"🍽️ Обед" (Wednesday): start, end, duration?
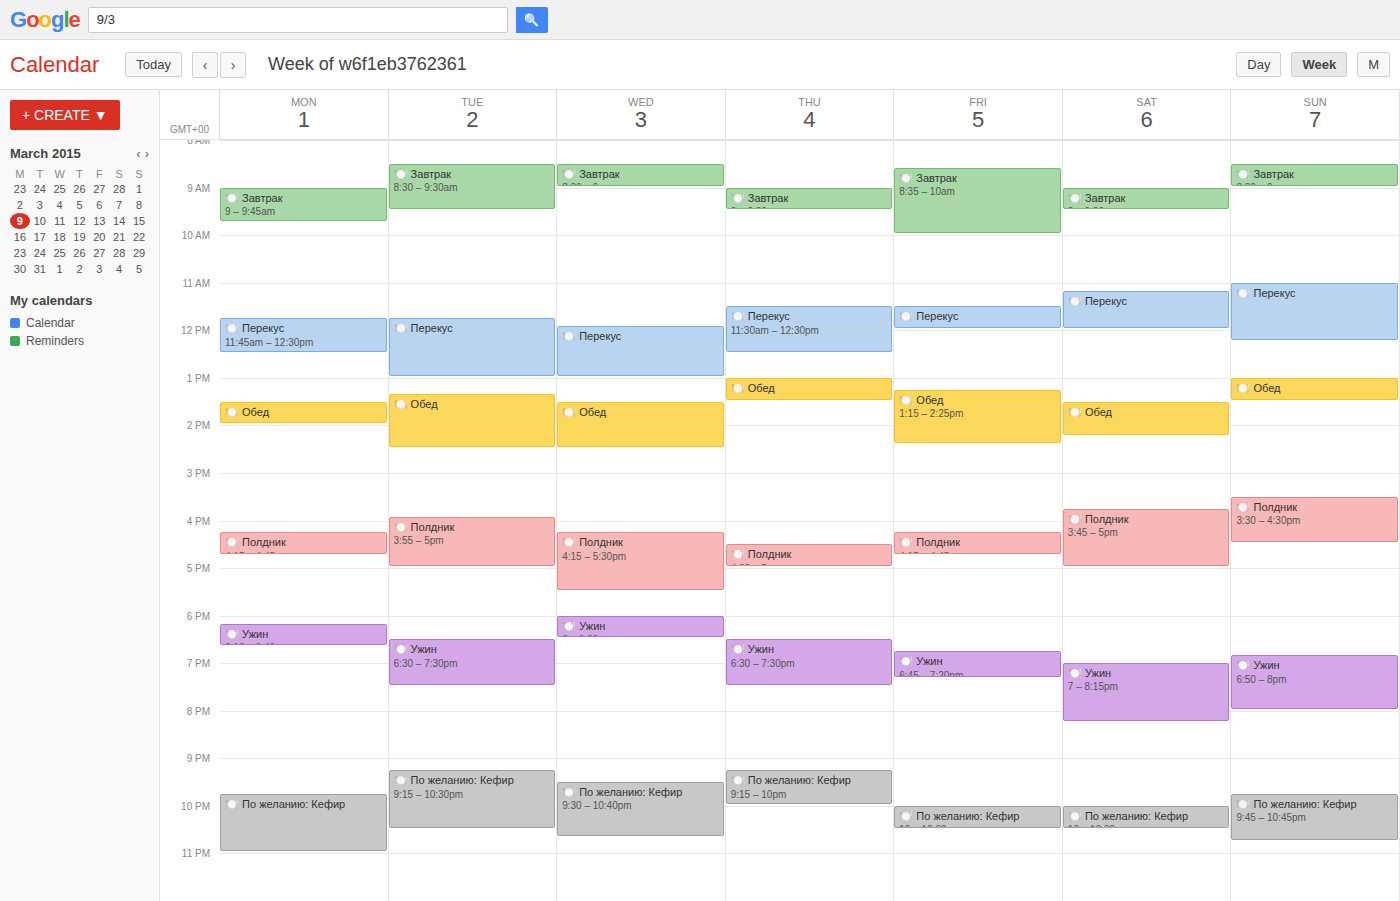
1:30 PM to 2:30 PM, 1 hour